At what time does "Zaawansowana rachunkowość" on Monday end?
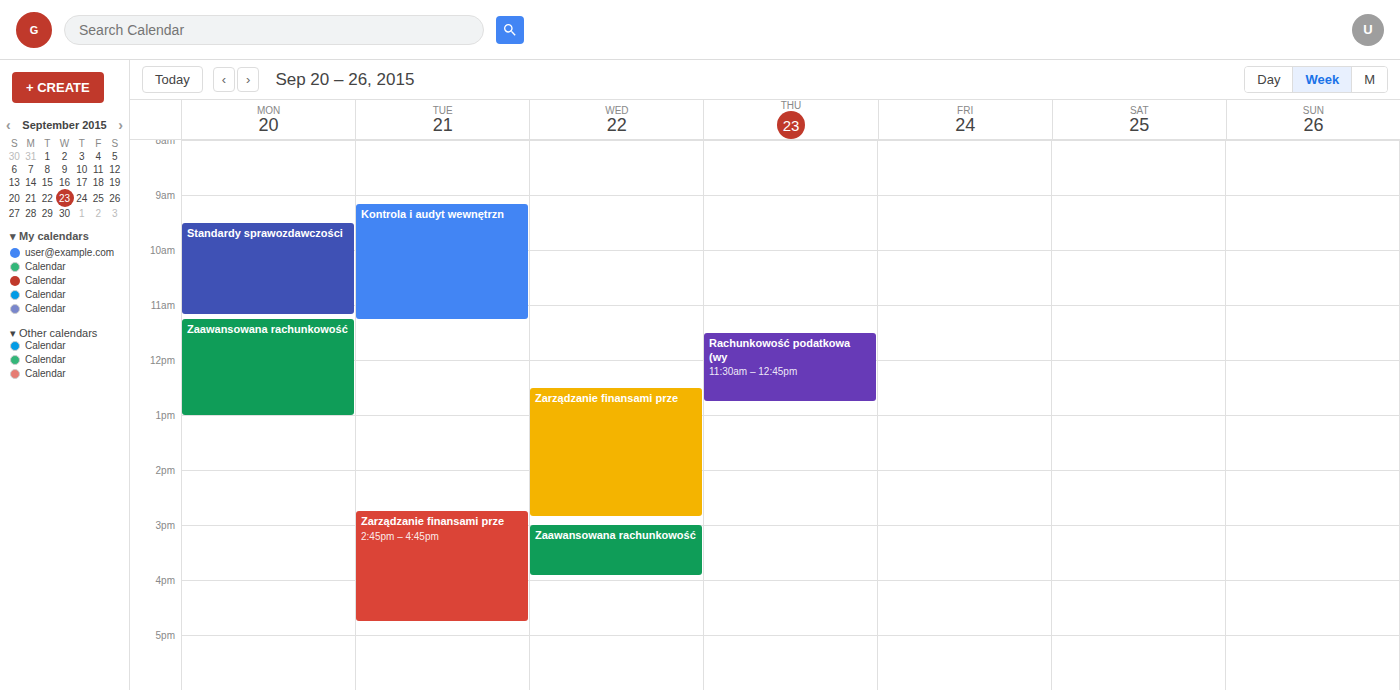
1:00 PM